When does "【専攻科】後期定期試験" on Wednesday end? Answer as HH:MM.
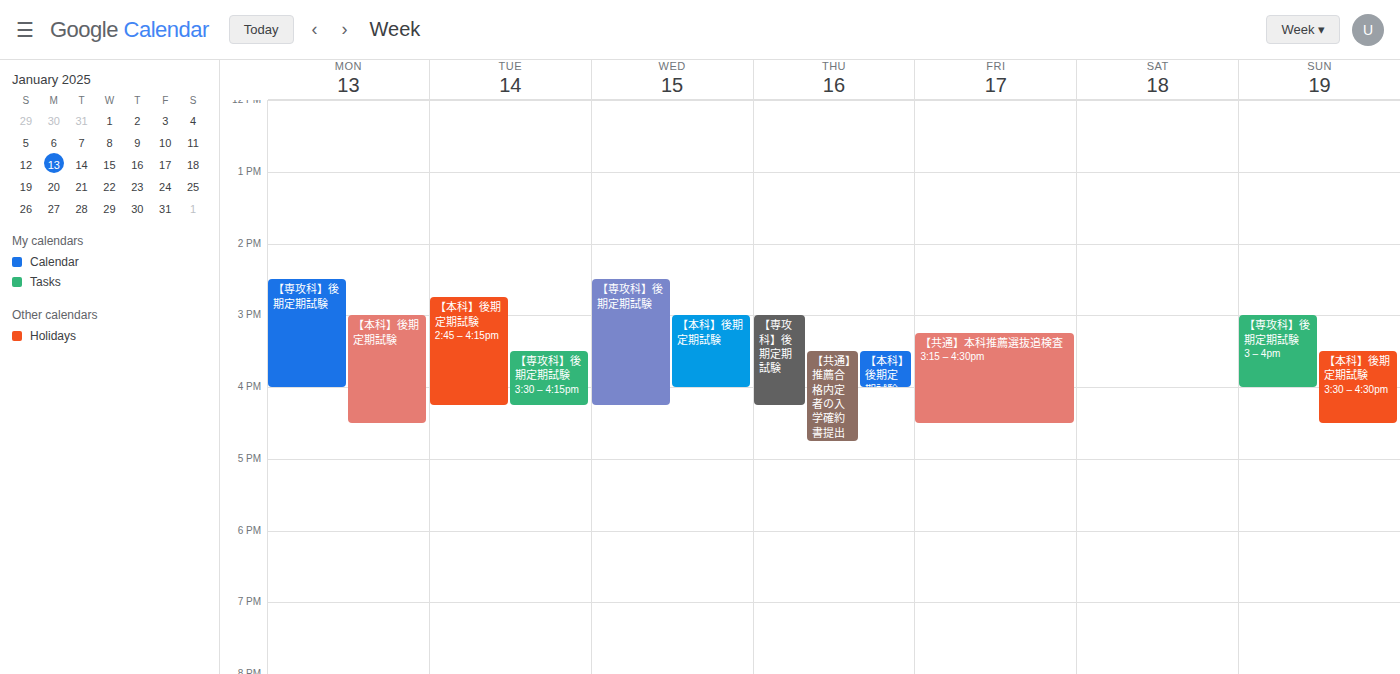
16:15